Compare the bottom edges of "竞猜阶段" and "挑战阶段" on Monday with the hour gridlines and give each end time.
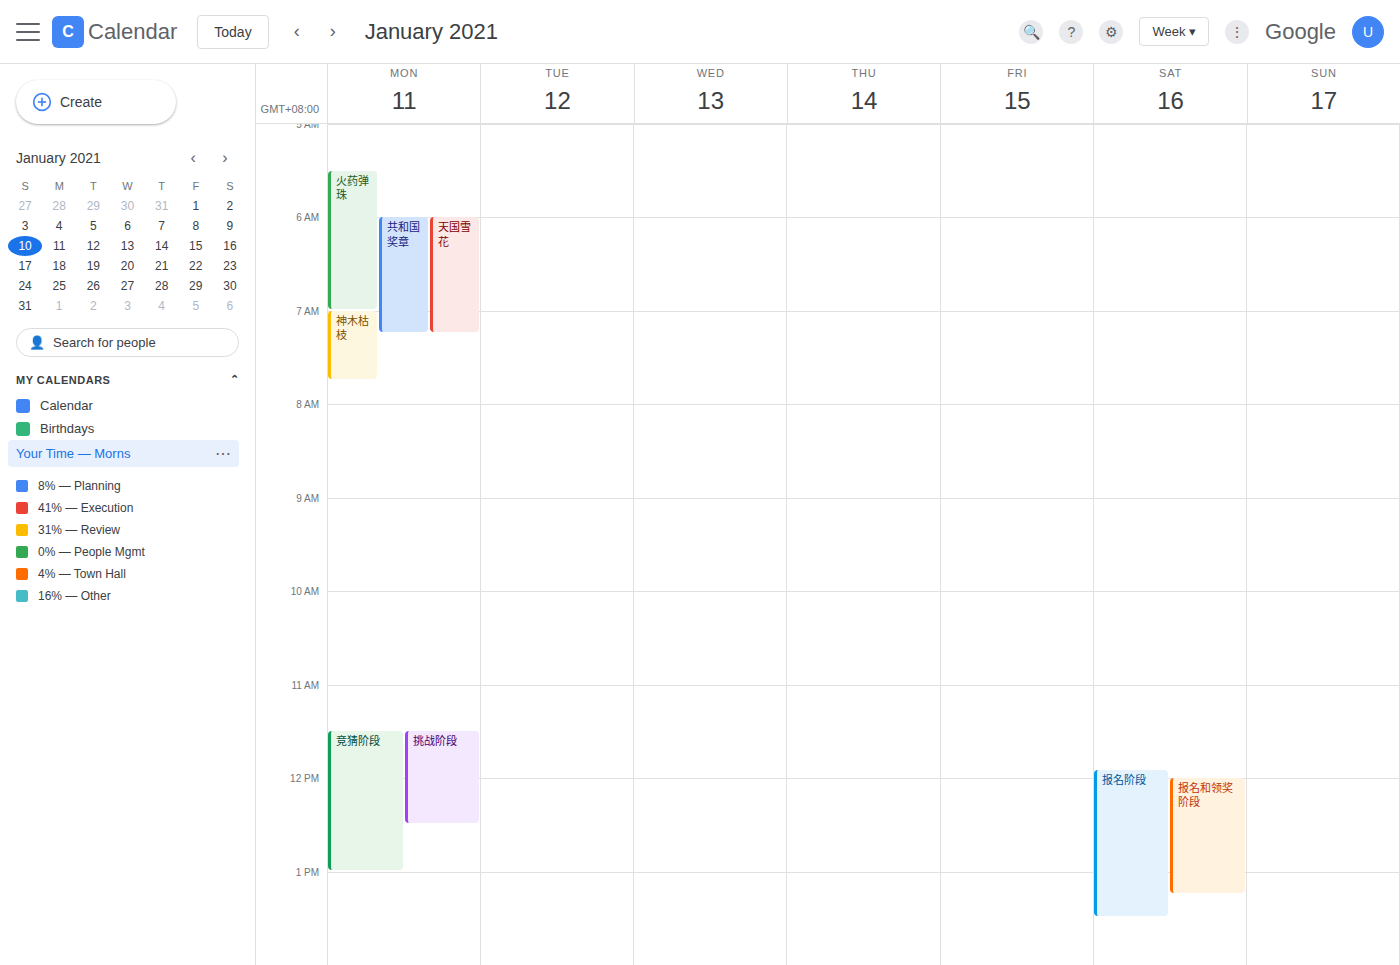
"竞猜阶段": 1:00 PM, exactly on the 1 PM line. "挑战阶段": 12:30 PM, halfway between the 12 PM and 1 PM lines.